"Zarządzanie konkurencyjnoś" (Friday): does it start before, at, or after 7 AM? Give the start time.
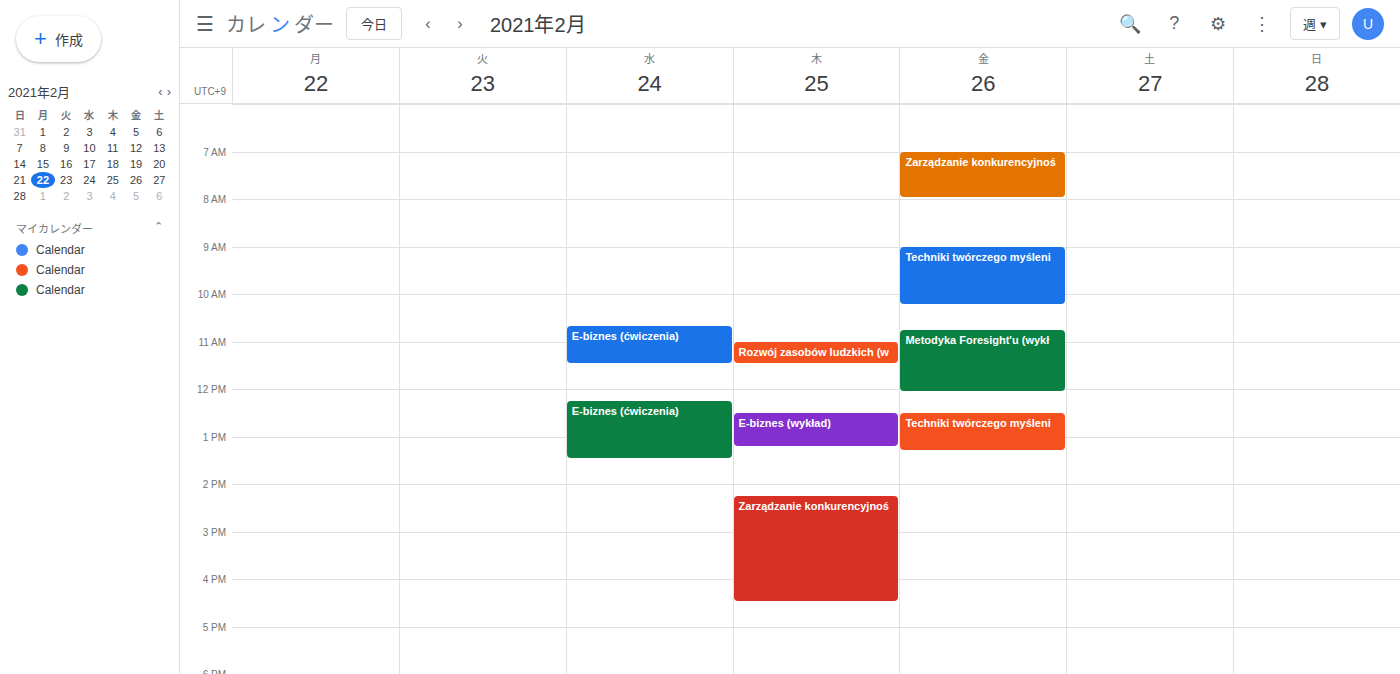
7:00 AM -- exactly at 7 AM, on the 7 AM line.